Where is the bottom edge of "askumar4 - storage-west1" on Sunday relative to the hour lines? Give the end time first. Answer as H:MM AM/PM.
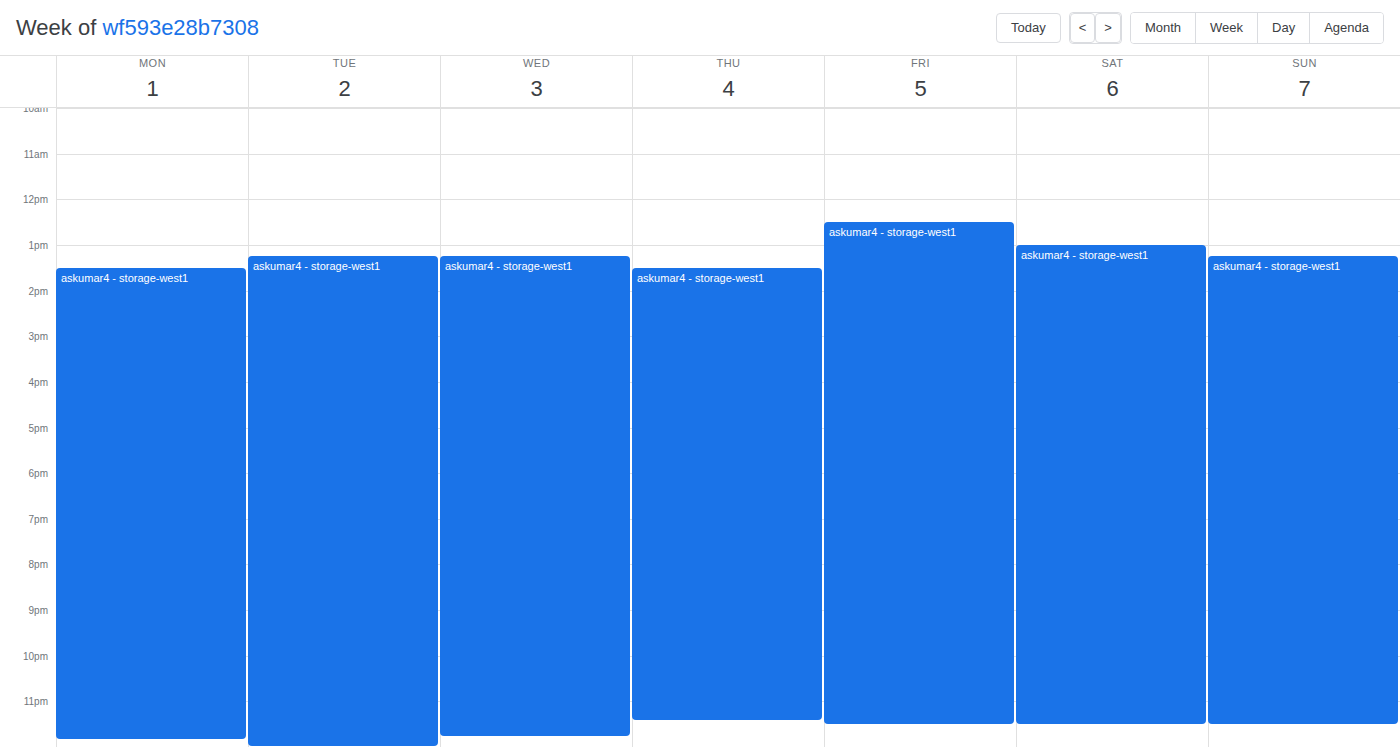
11:30 PM -- halfway between the 11 PM and 12 AM lines.